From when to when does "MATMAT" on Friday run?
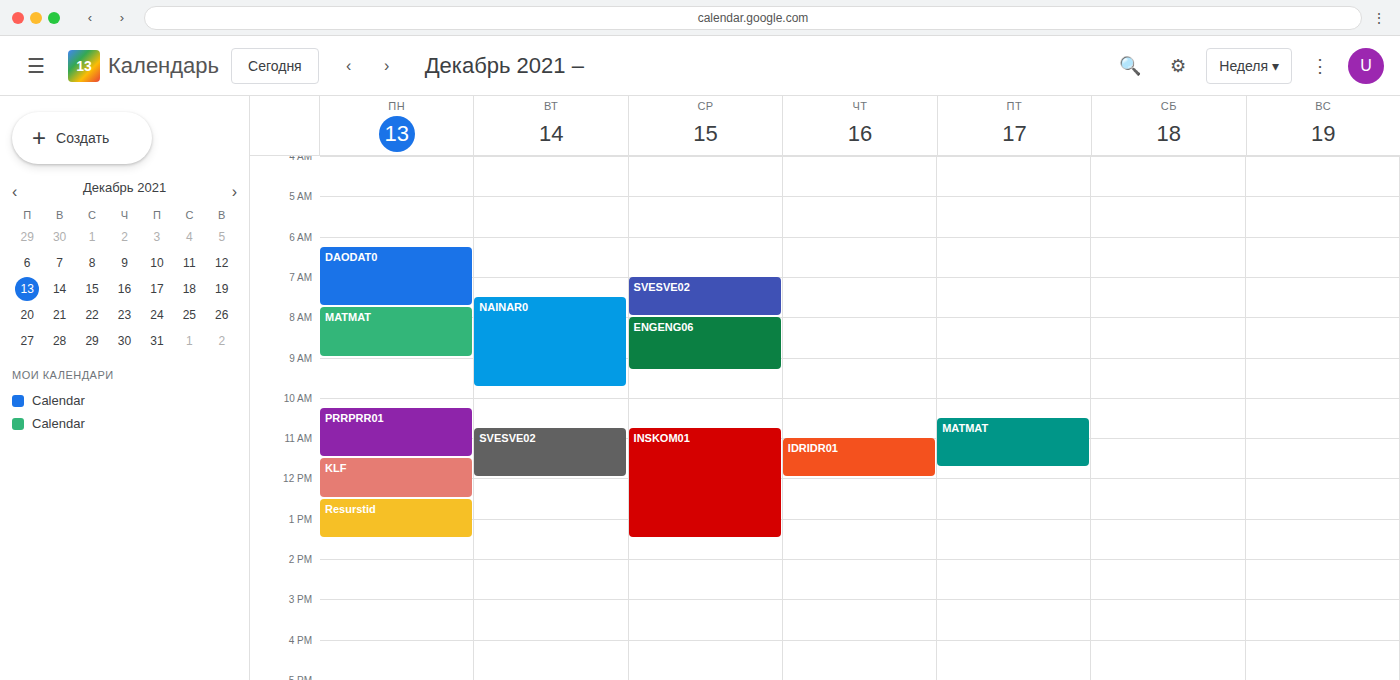
10:30 AM to 11:45 AM